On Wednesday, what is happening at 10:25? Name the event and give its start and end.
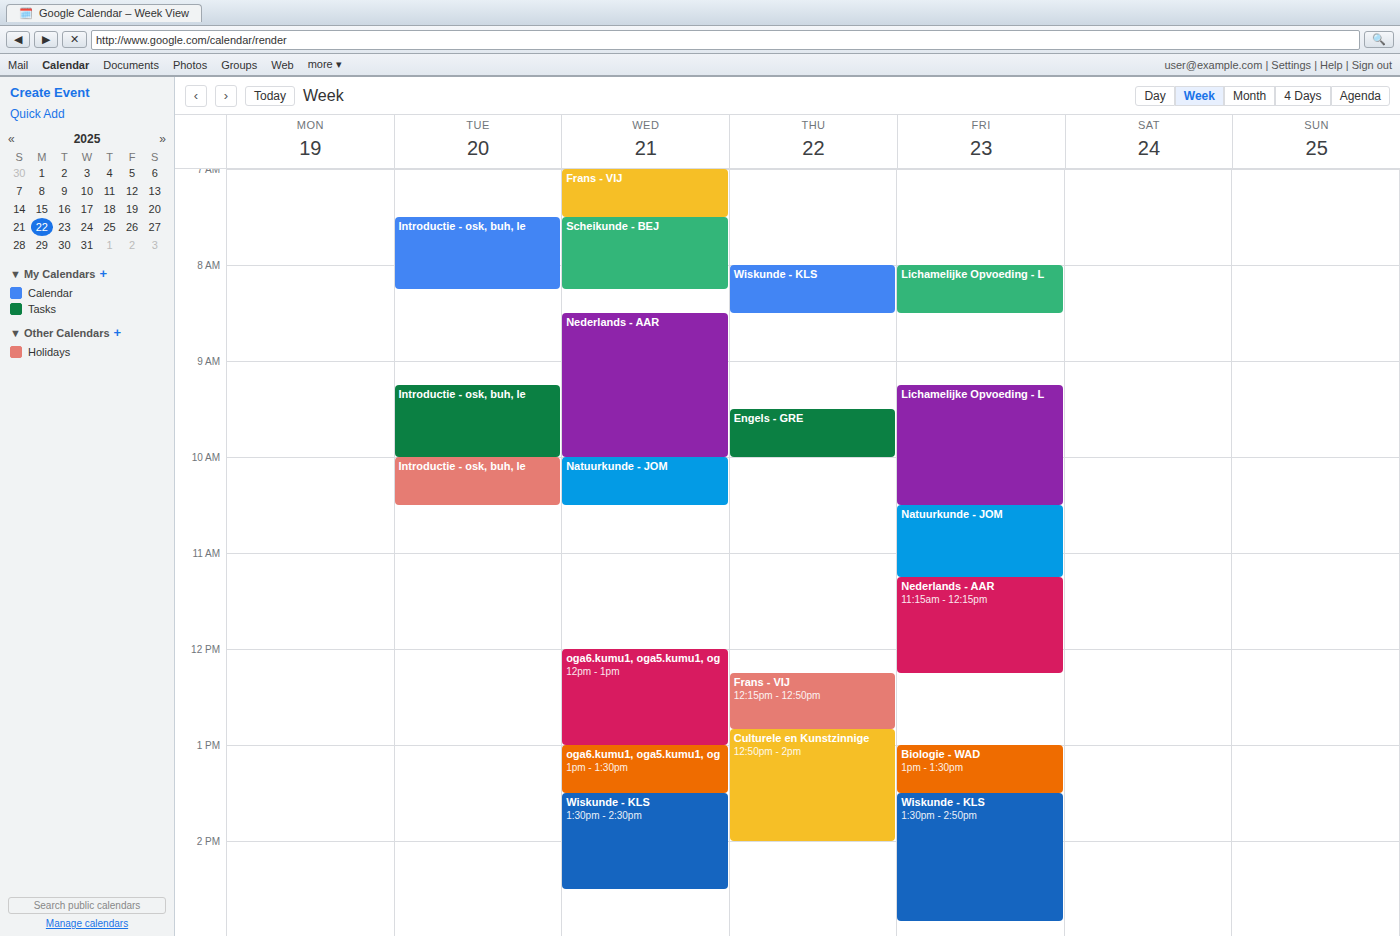
"Natuurkunde - JOM", 10:00 to 10:30